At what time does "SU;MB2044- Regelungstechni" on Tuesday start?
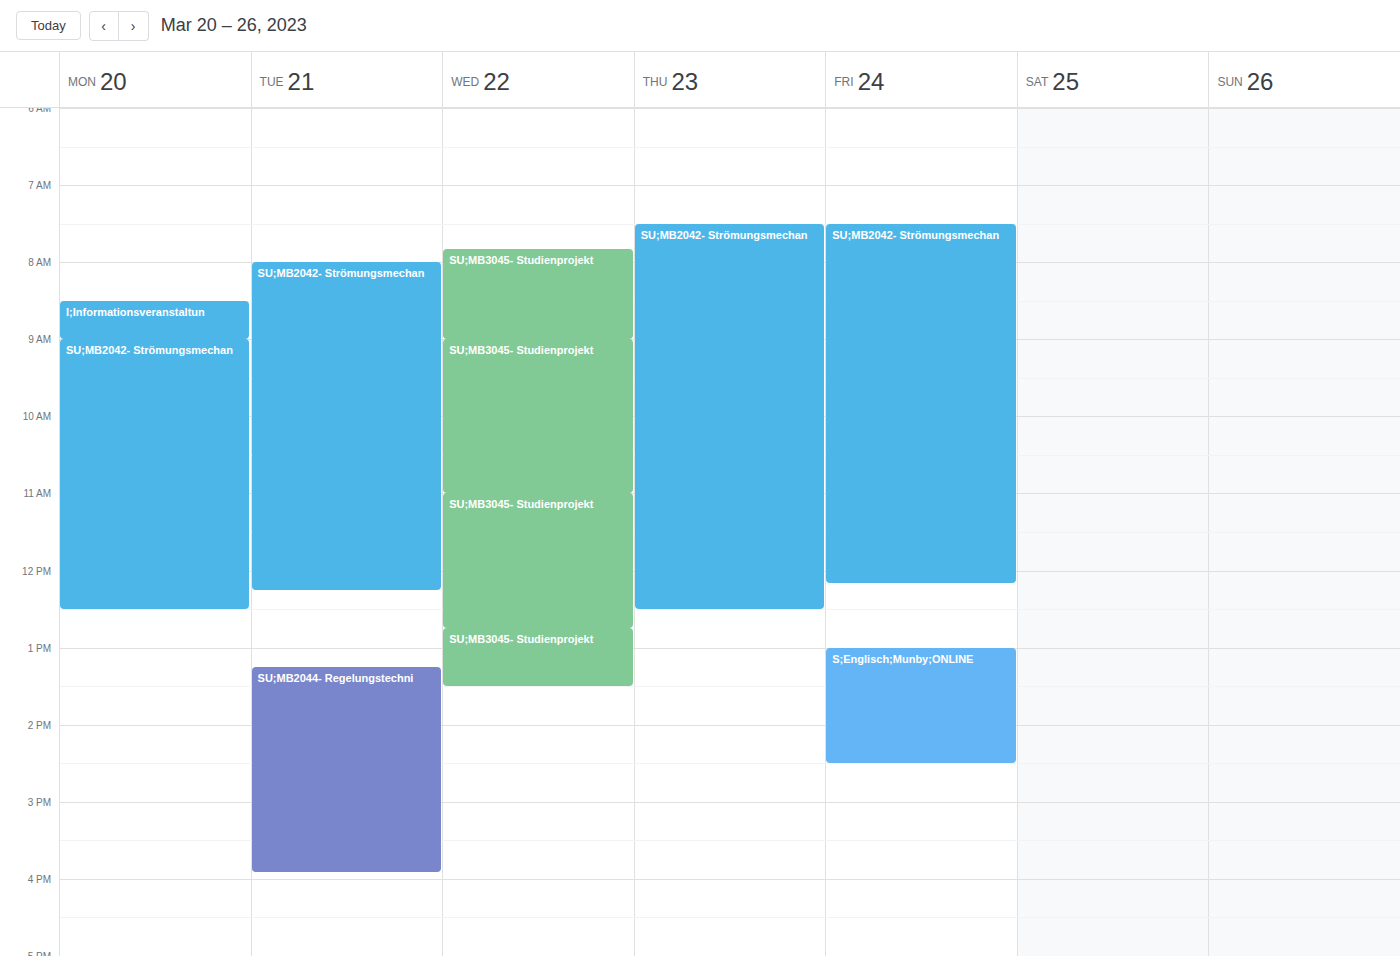
1:15 PM